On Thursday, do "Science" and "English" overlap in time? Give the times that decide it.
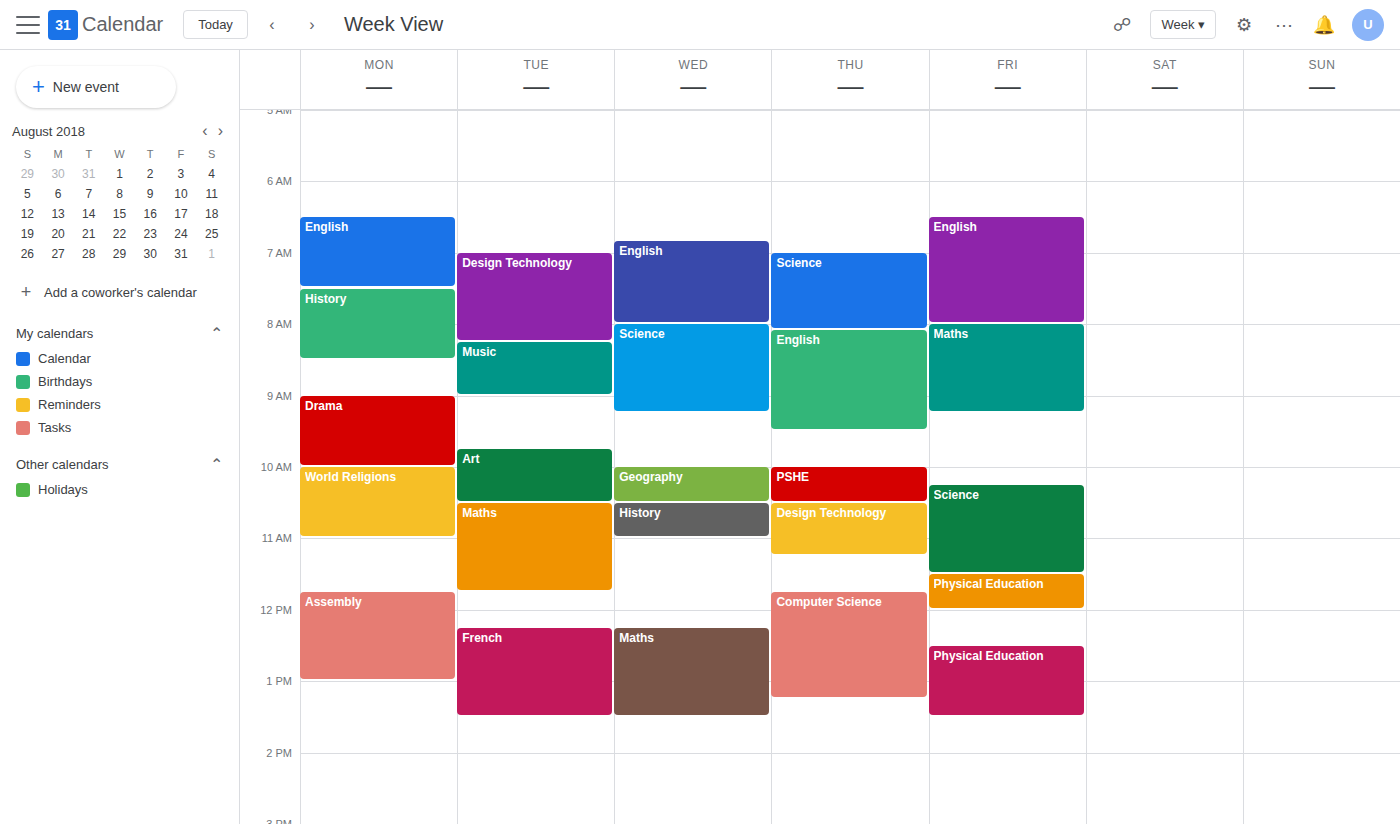
"Science" ends at 8:05 AM, exactly when "English" starts -- they touch but do not overlap.